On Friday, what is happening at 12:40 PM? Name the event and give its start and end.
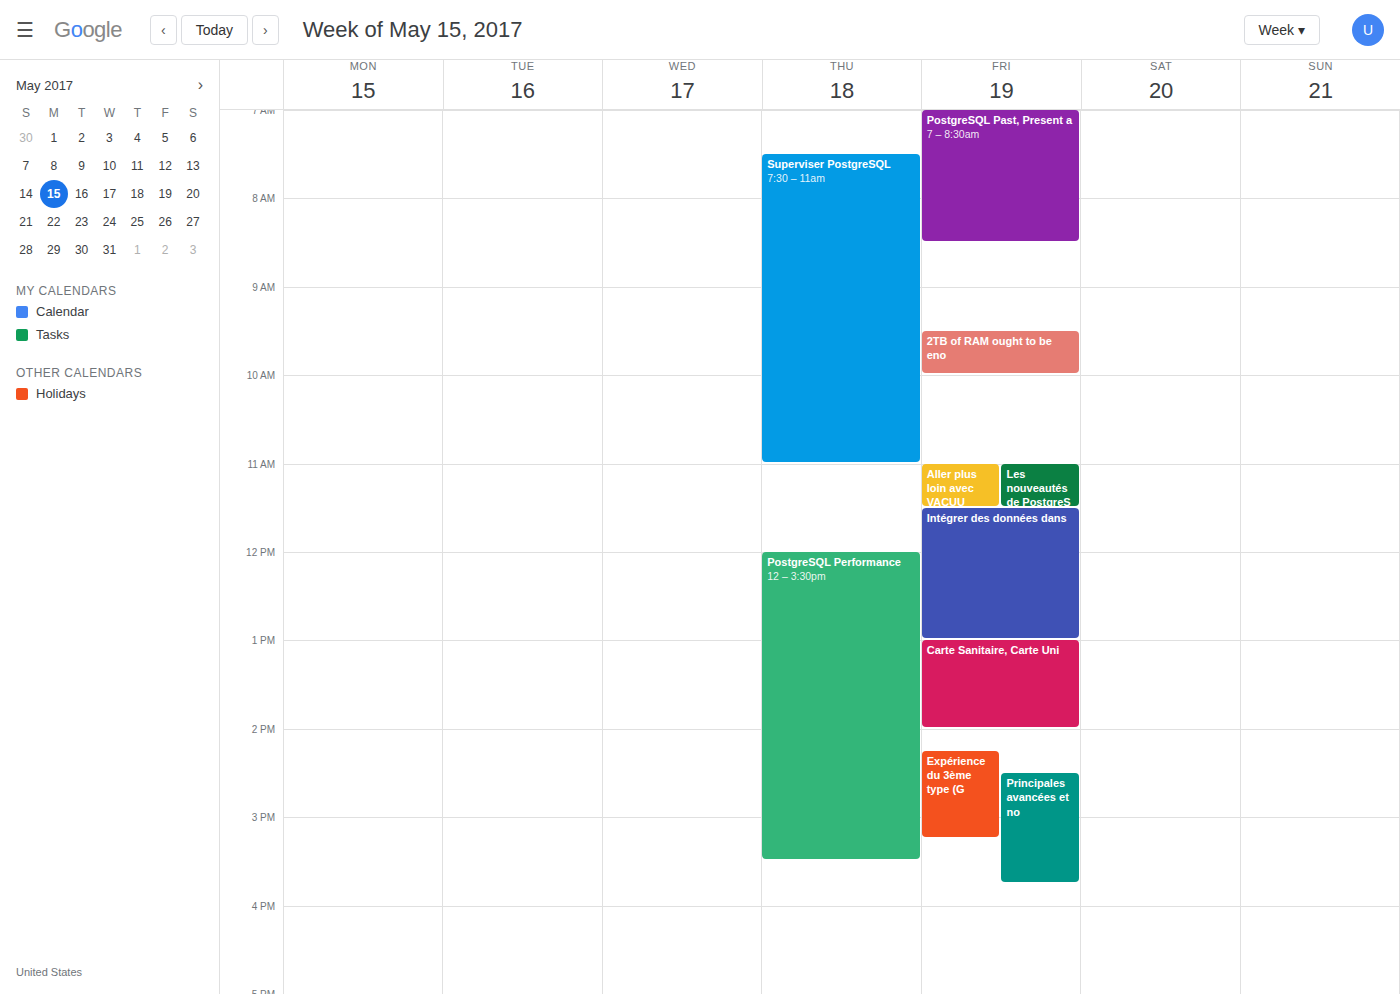
"Intégrer des données dans", 11:30 AM to 1:00 PM